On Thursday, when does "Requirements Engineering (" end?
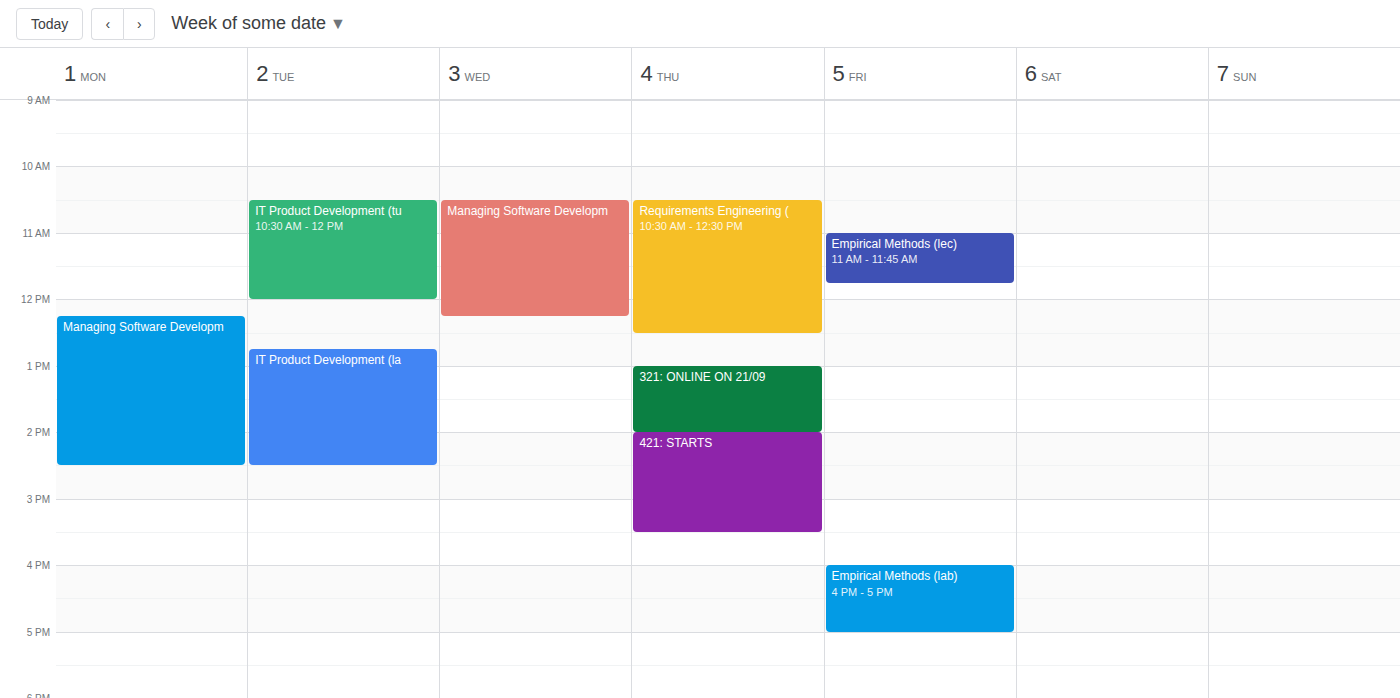
12:30